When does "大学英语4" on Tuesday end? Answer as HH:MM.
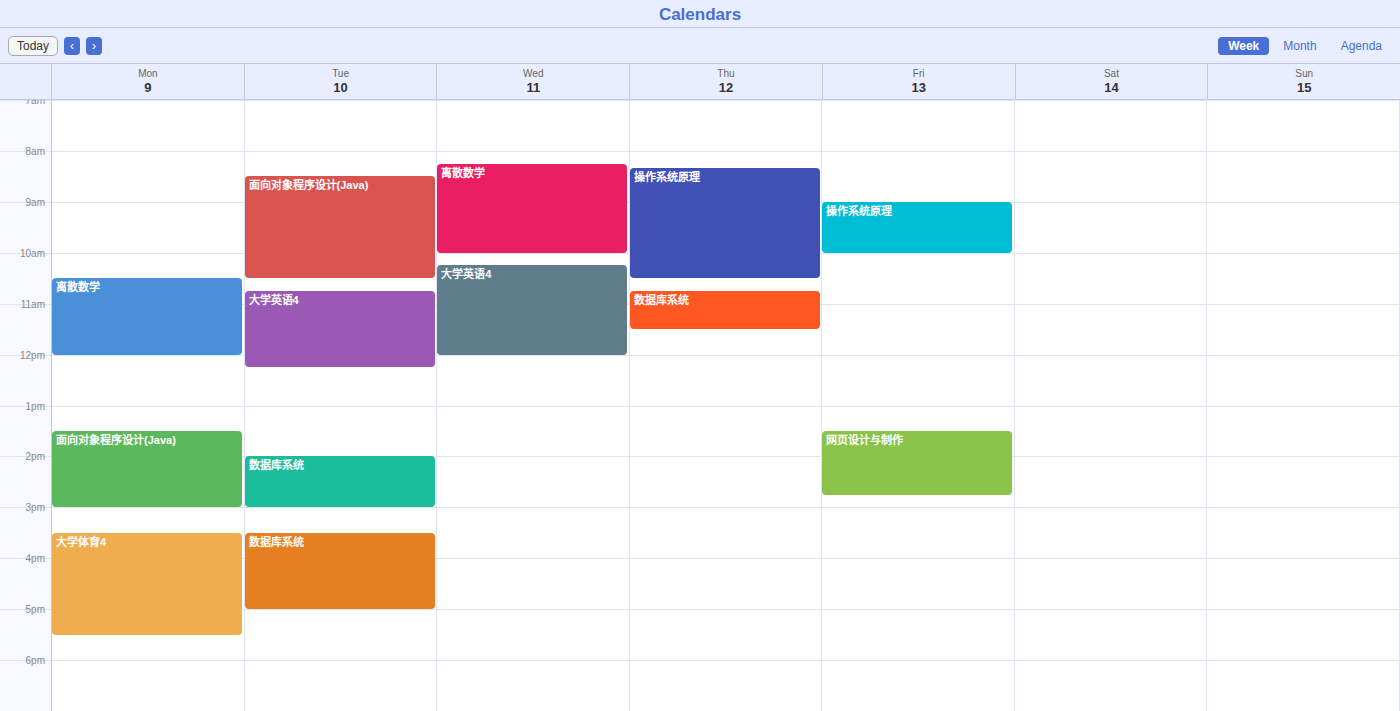
12:15